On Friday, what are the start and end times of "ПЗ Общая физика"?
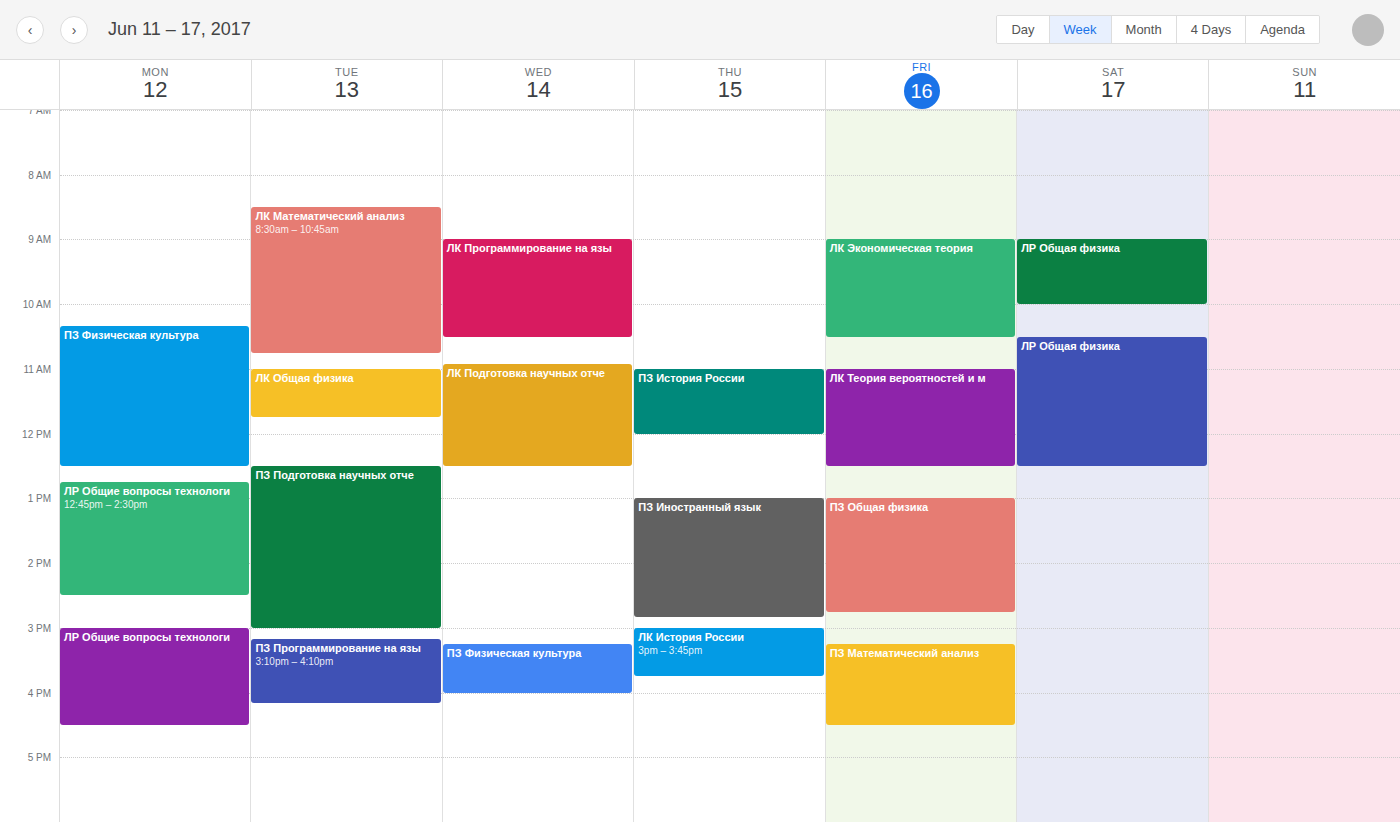
1:00 PM to 2:45 PM